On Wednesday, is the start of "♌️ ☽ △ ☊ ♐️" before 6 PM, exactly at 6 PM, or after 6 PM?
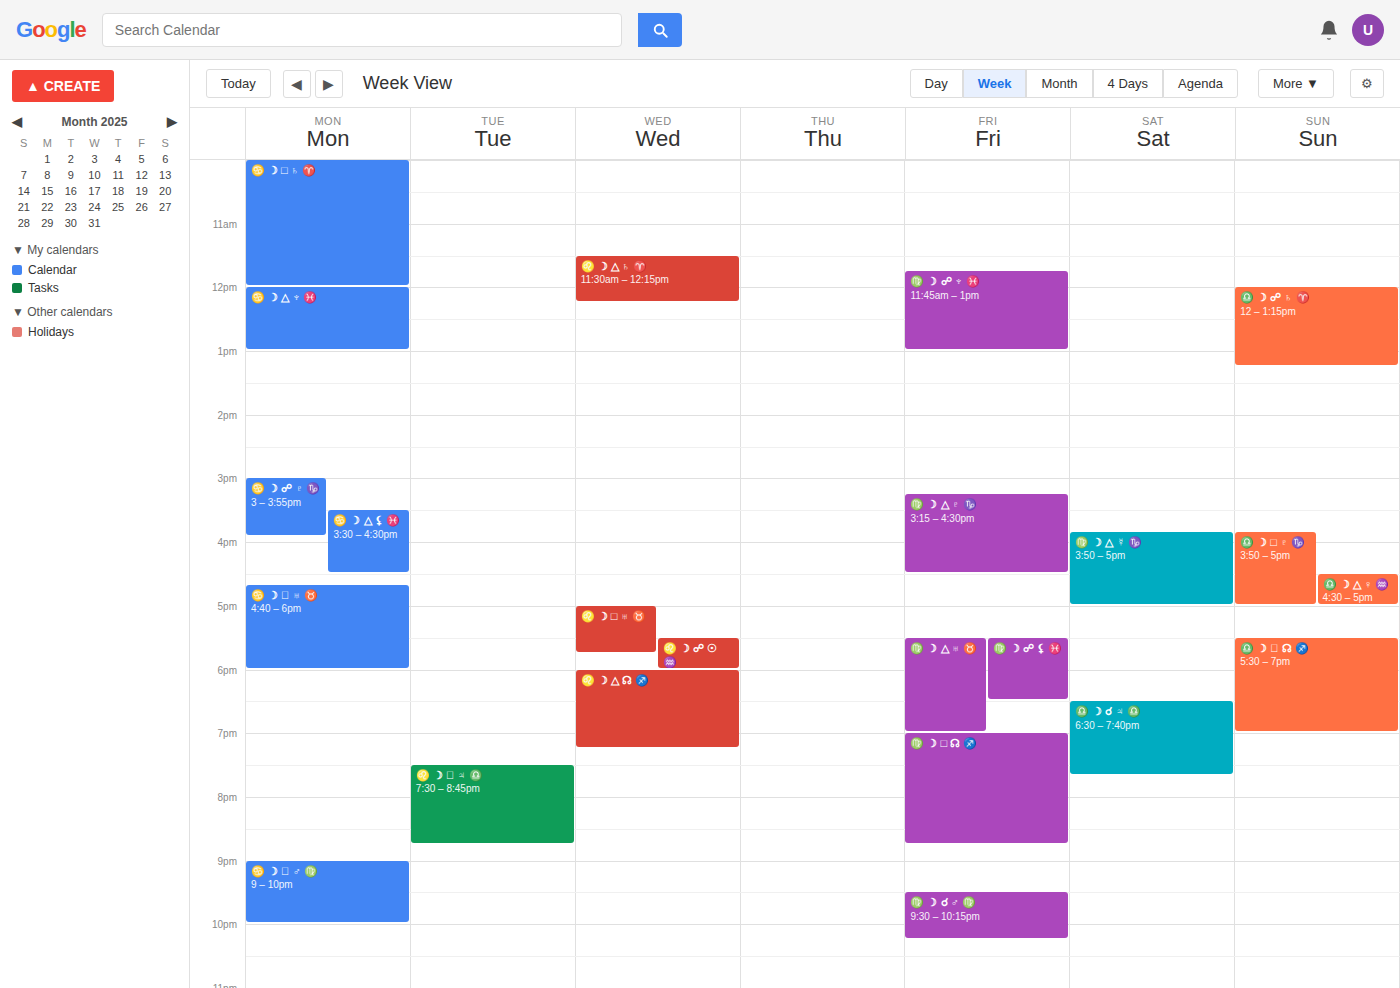
6:00 PM -- exactly at 6 PM, on the 6 PM line.